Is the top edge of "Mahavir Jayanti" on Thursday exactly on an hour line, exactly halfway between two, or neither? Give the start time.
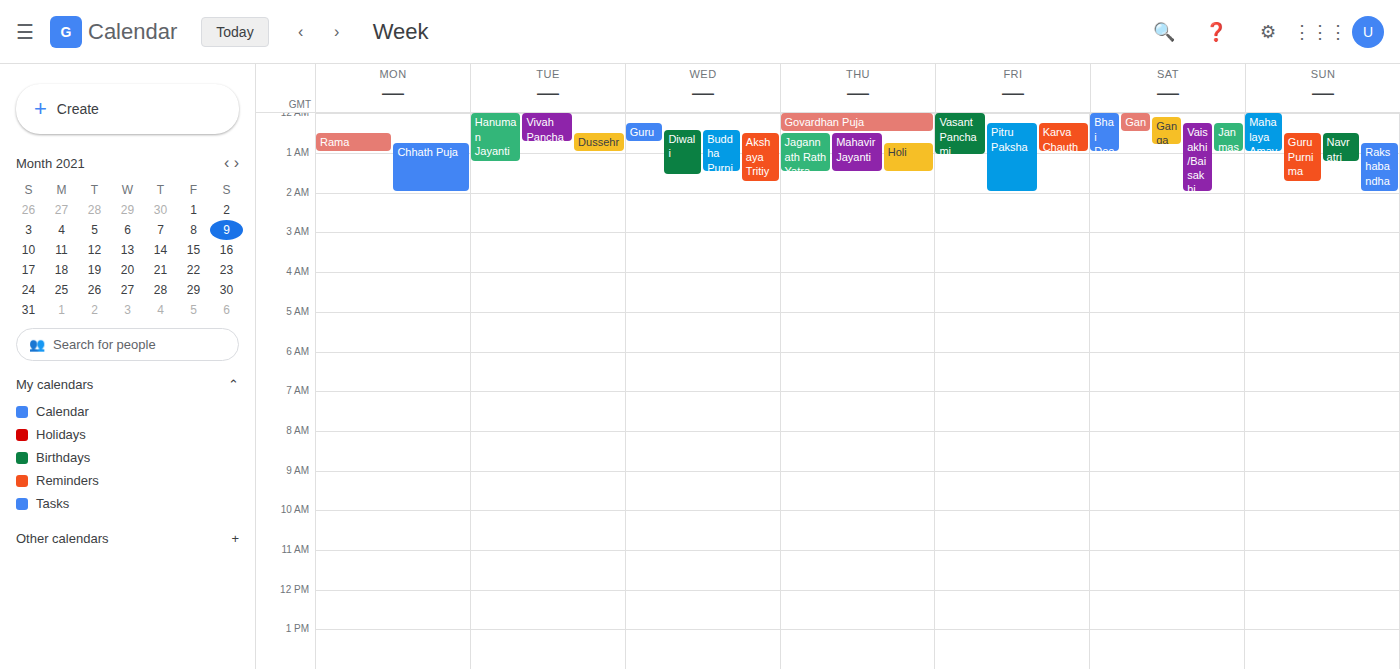
12:30 AM -- halfway between the 12 AM and 1 AM lines.